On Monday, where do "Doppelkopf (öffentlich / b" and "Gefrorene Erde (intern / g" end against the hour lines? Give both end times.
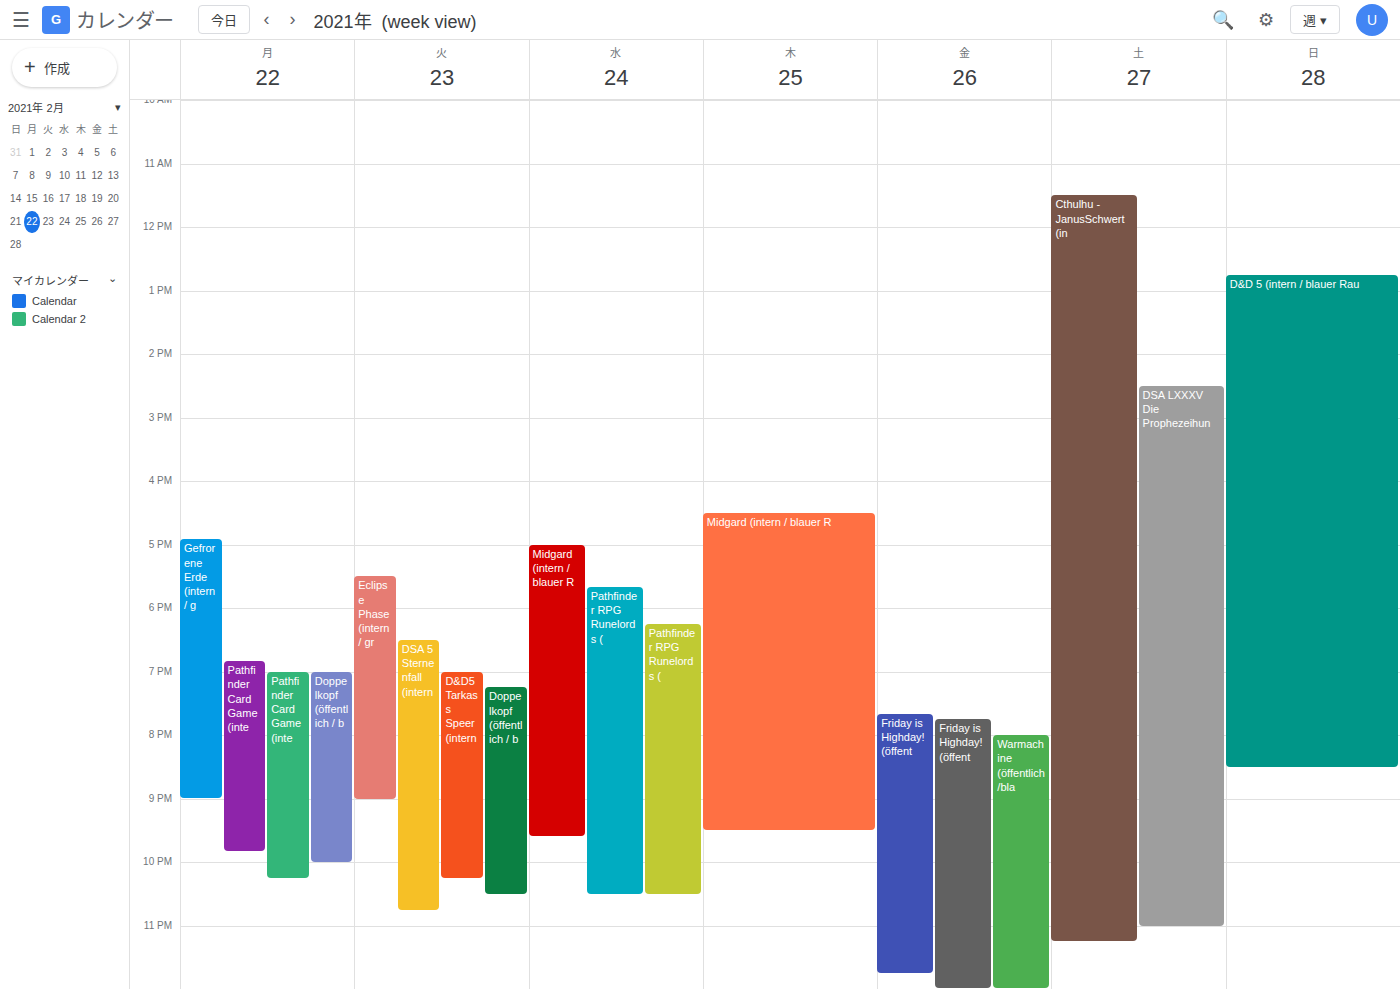
"Doppelkopf (öffentlich / b": 10:00 PM, exactly on the 10 PM line. "Gefrorene Erde (intern / g": 9:00 PM, exactly on the 9 PM line.